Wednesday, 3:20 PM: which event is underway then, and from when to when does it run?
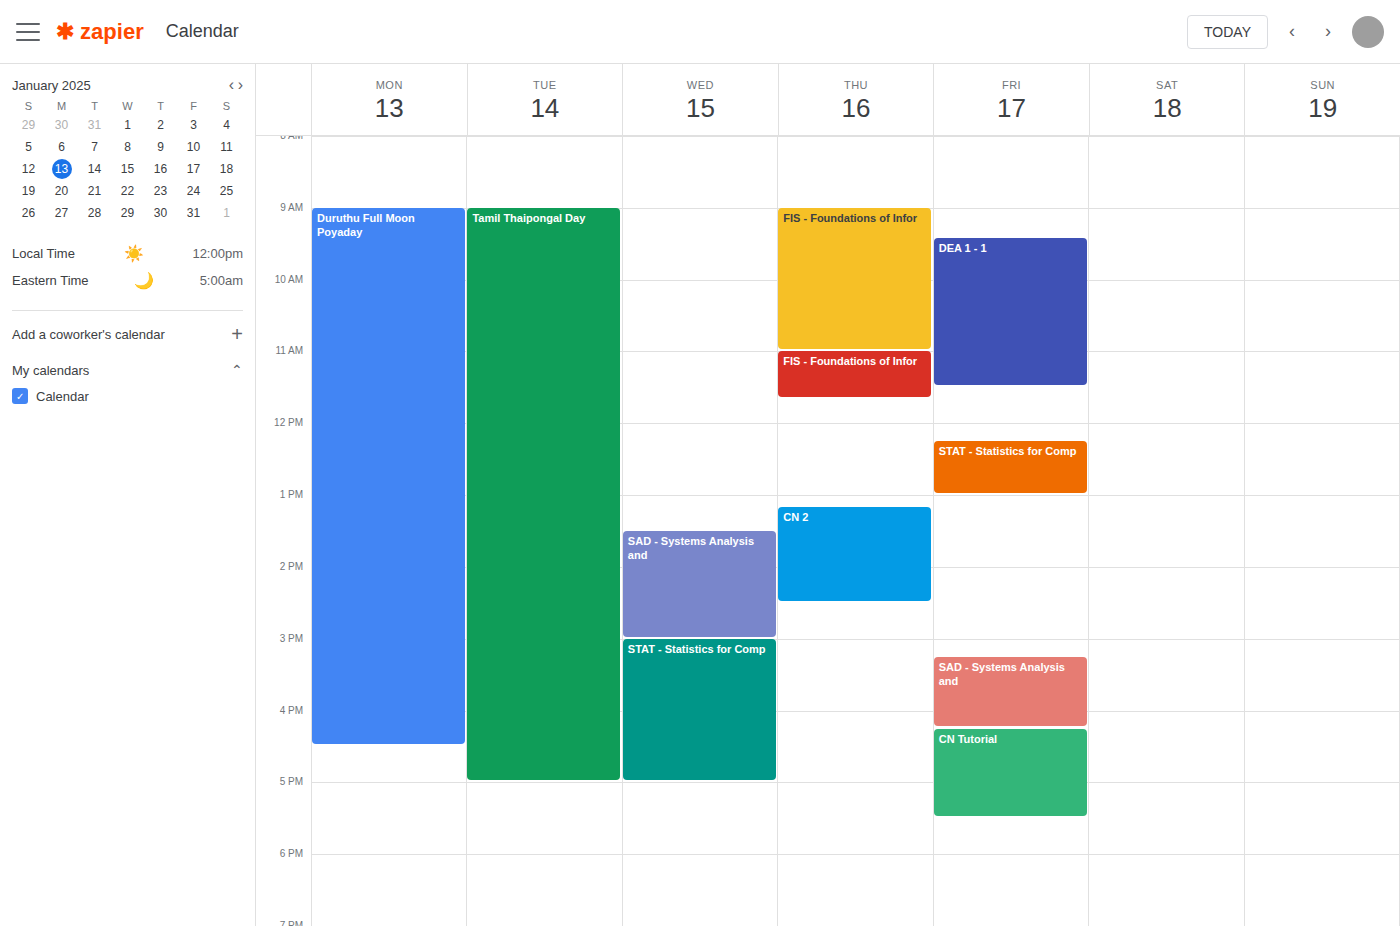
"STAT - Statistics for Comp", 3:00 PM to 5:00 PM